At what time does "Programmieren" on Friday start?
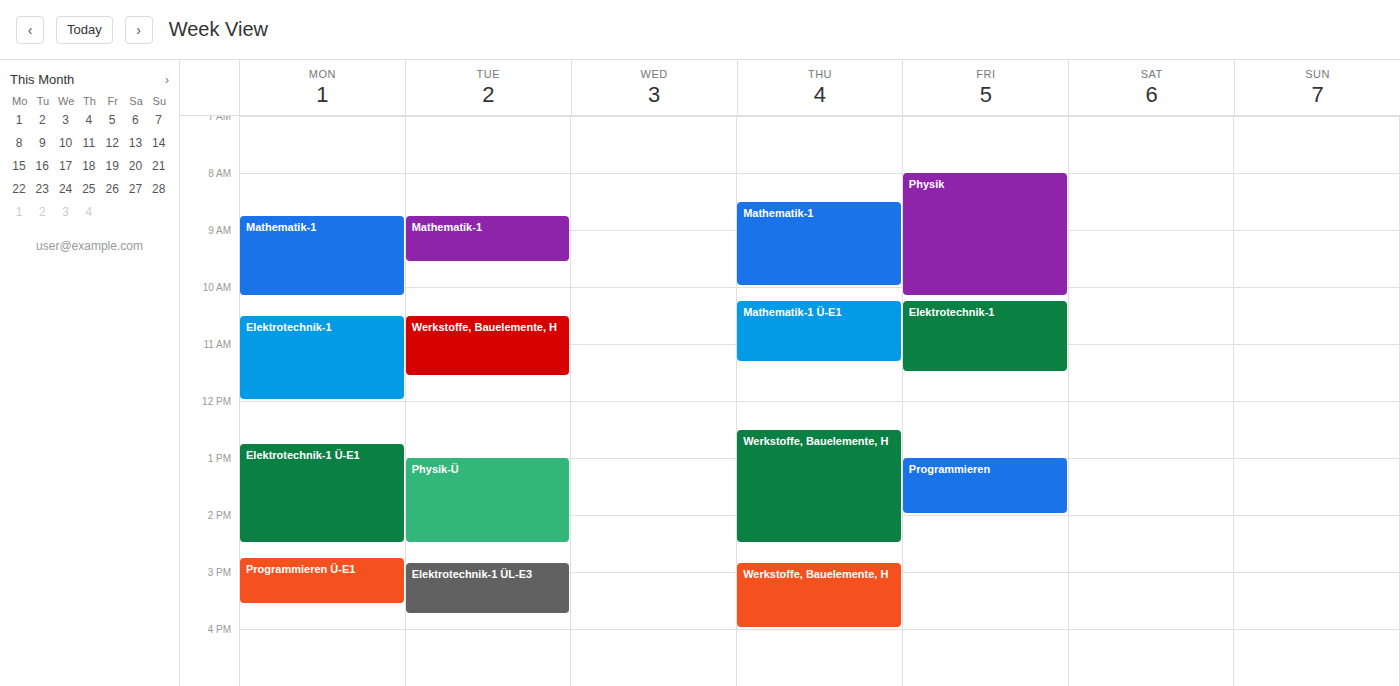
1:00 PM